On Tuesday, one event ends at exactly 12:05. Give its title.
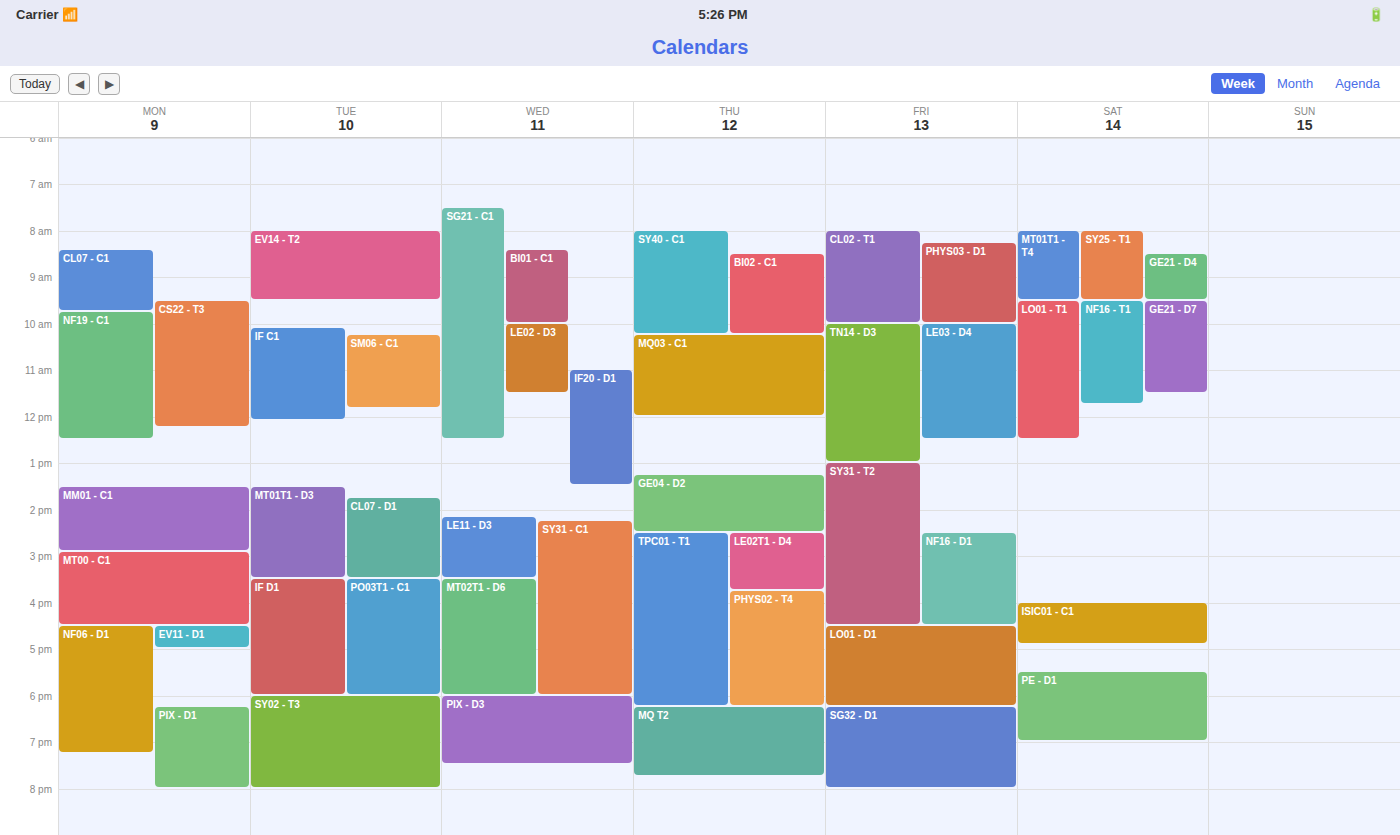
"IF C1"